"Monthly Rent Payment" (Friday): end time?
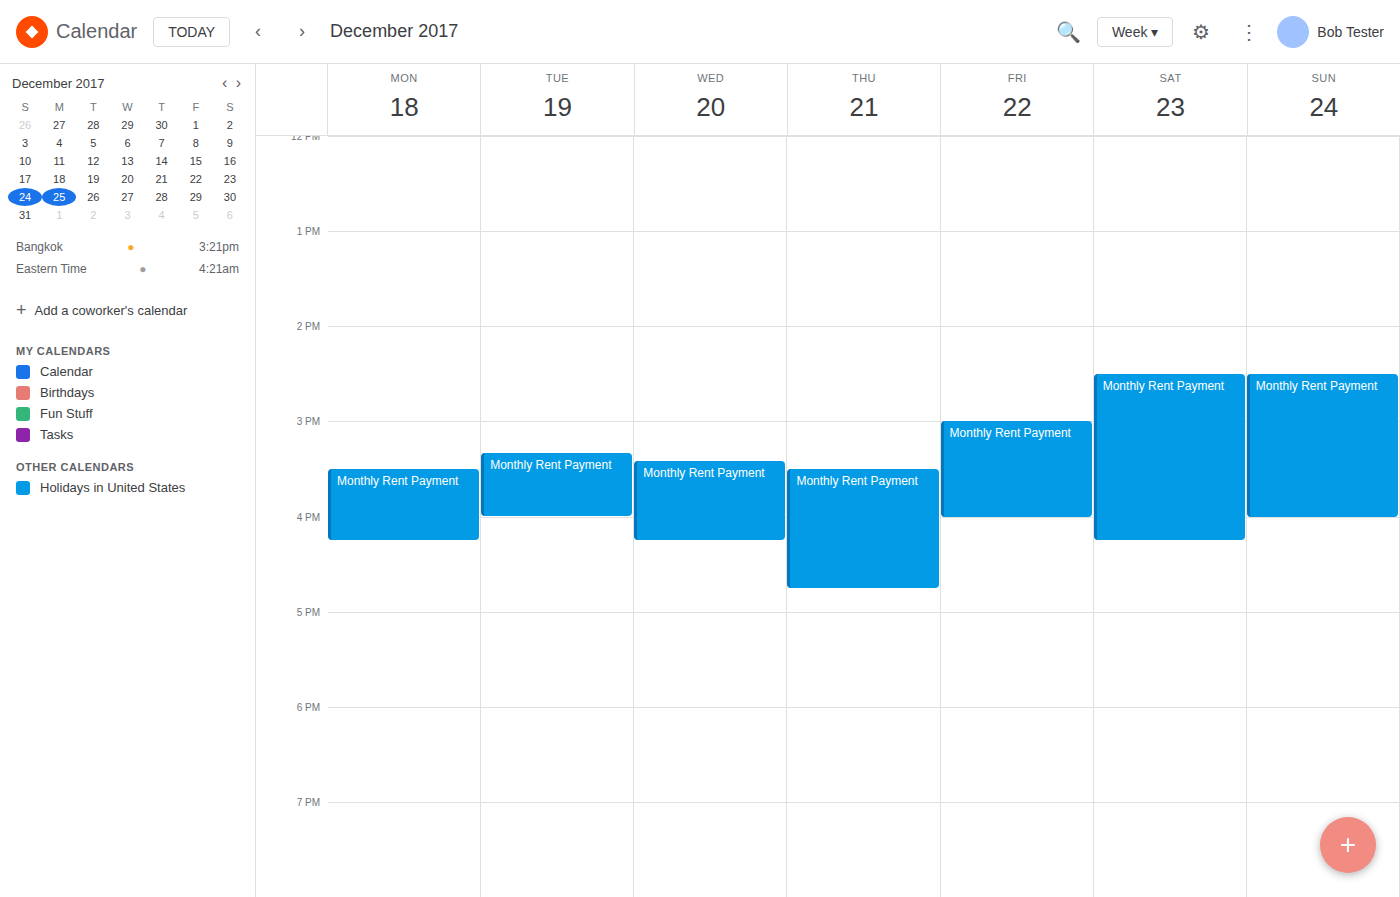
4:00 PM